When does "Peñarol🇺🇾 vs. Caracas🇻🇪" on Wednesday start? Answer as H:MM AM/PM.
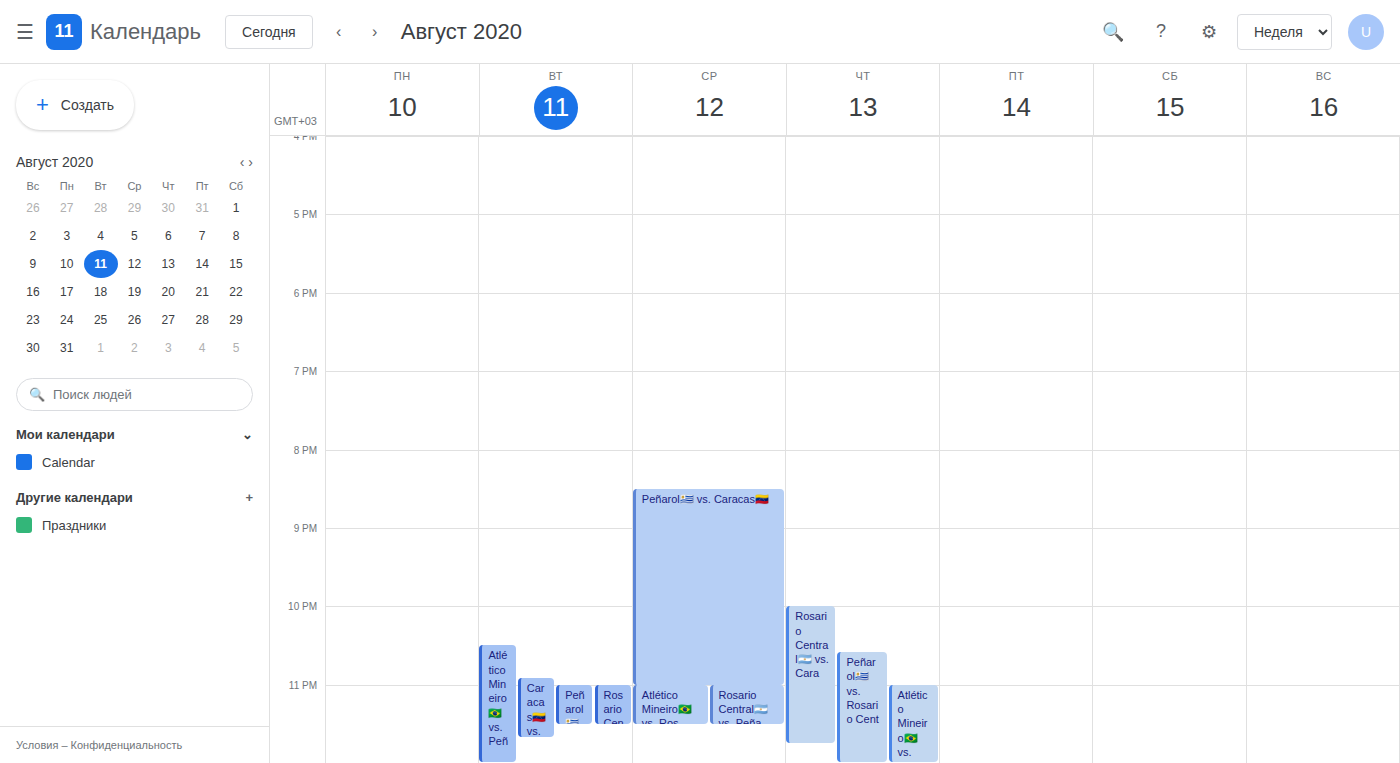
8:30 PM